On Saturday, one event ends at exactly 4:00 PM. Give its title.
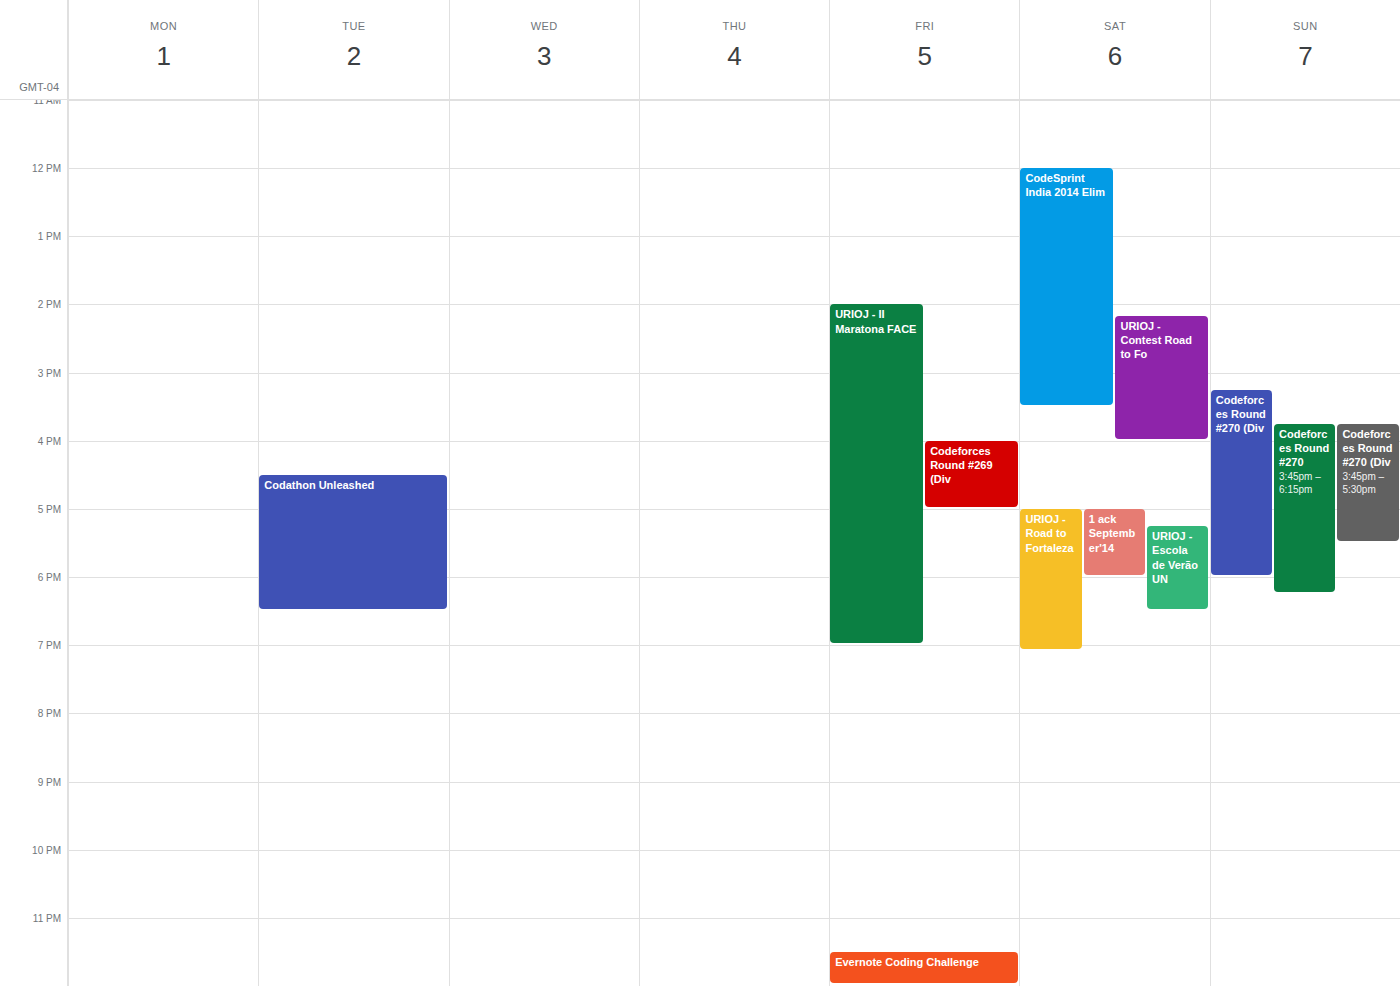
"URIOJ - Contest Road to Fo"